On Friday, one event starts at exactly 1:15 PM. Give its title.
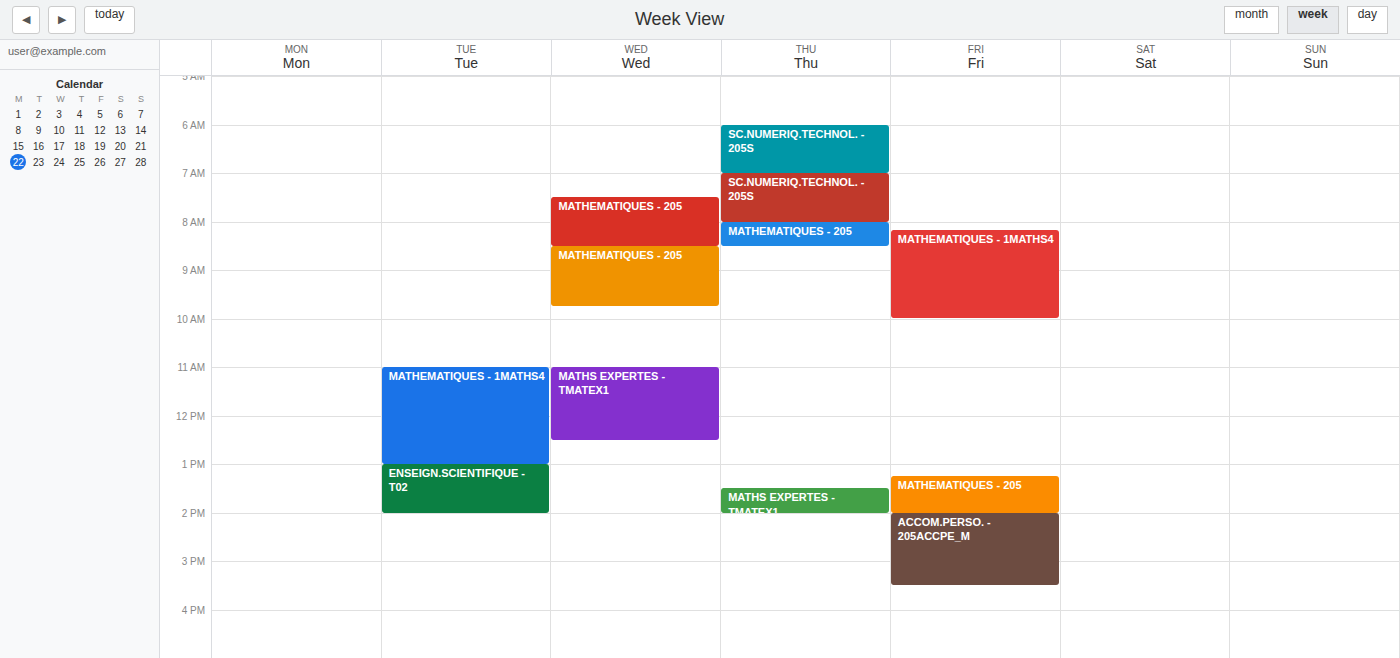
"MATHEMATIQUES - 205"